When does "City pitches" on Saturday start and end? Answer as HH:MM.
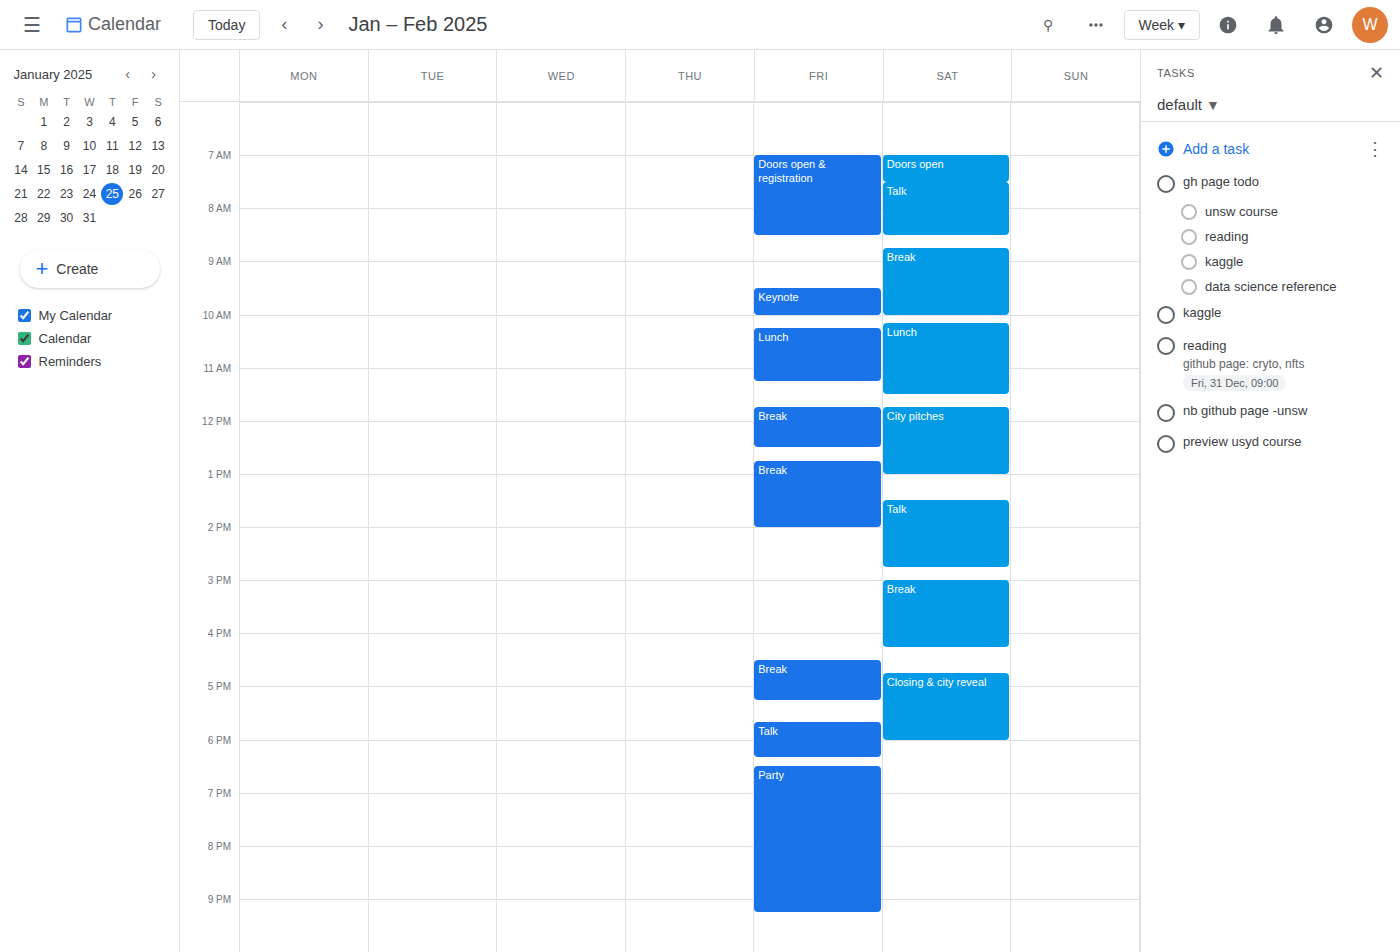
11:45 to 13:00